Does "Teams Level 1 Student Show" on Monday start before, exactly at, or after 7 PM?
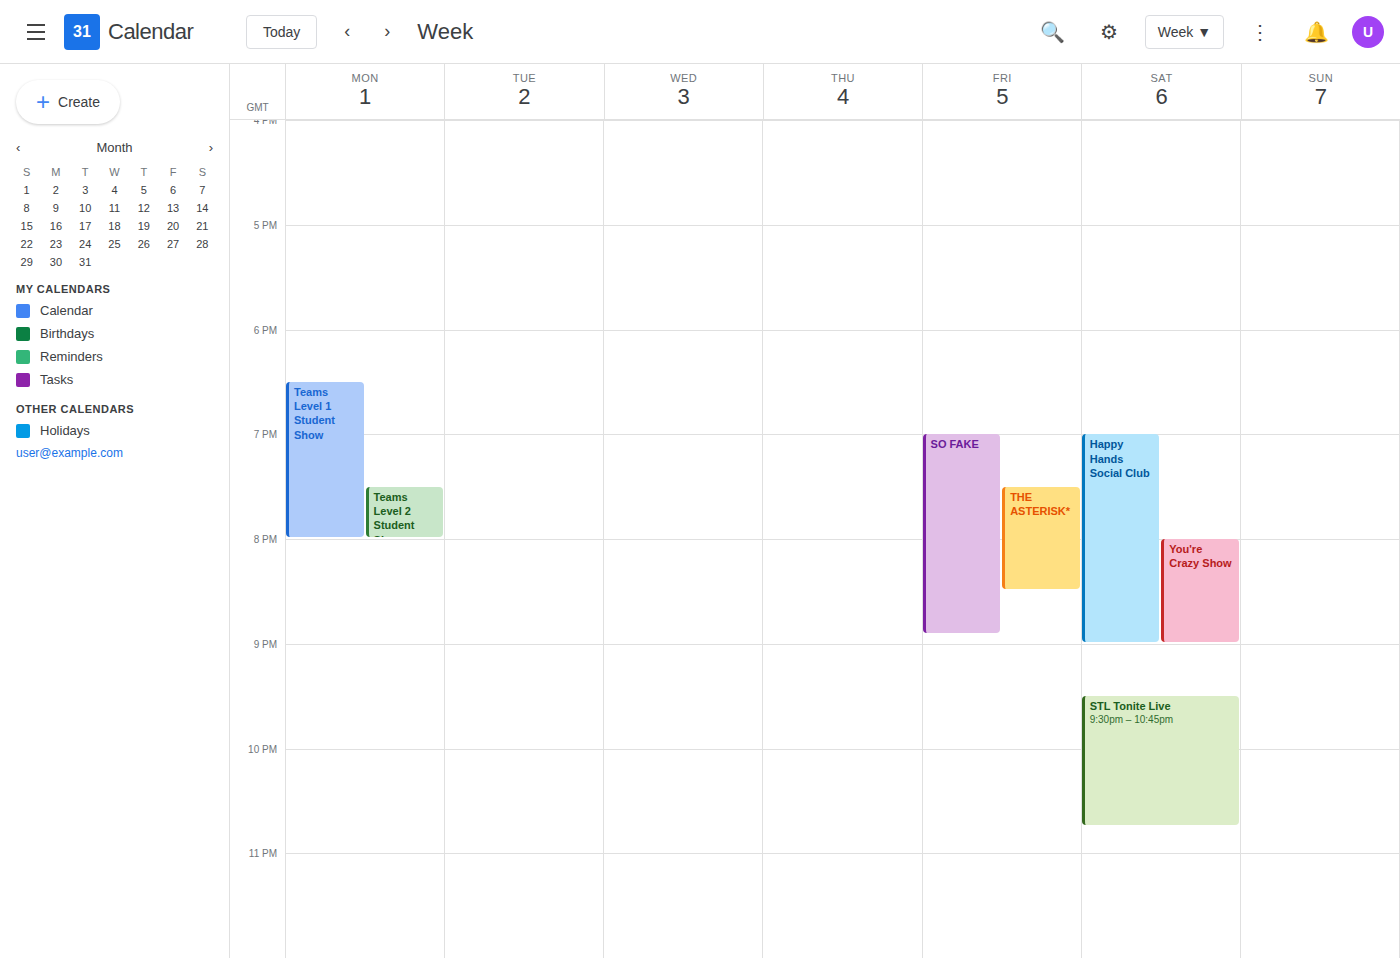
6:30 PM -- before 7 PM, 30 minutes above the 7 PM line.